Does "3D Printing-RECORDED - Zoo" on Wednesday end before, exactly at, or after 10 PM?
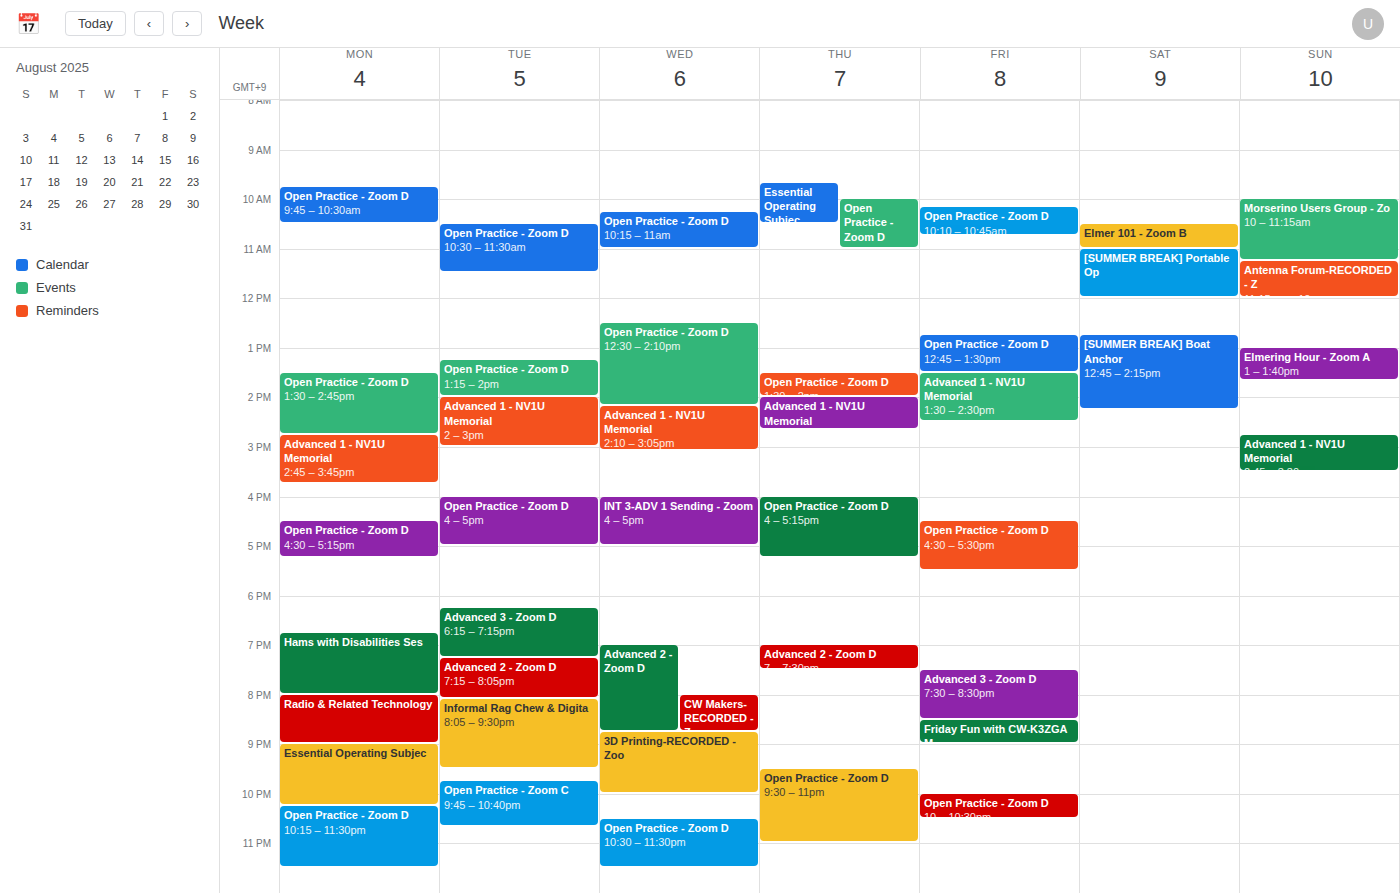
10:00 PM -- exactly at 10 PM, on the 10 PM line.